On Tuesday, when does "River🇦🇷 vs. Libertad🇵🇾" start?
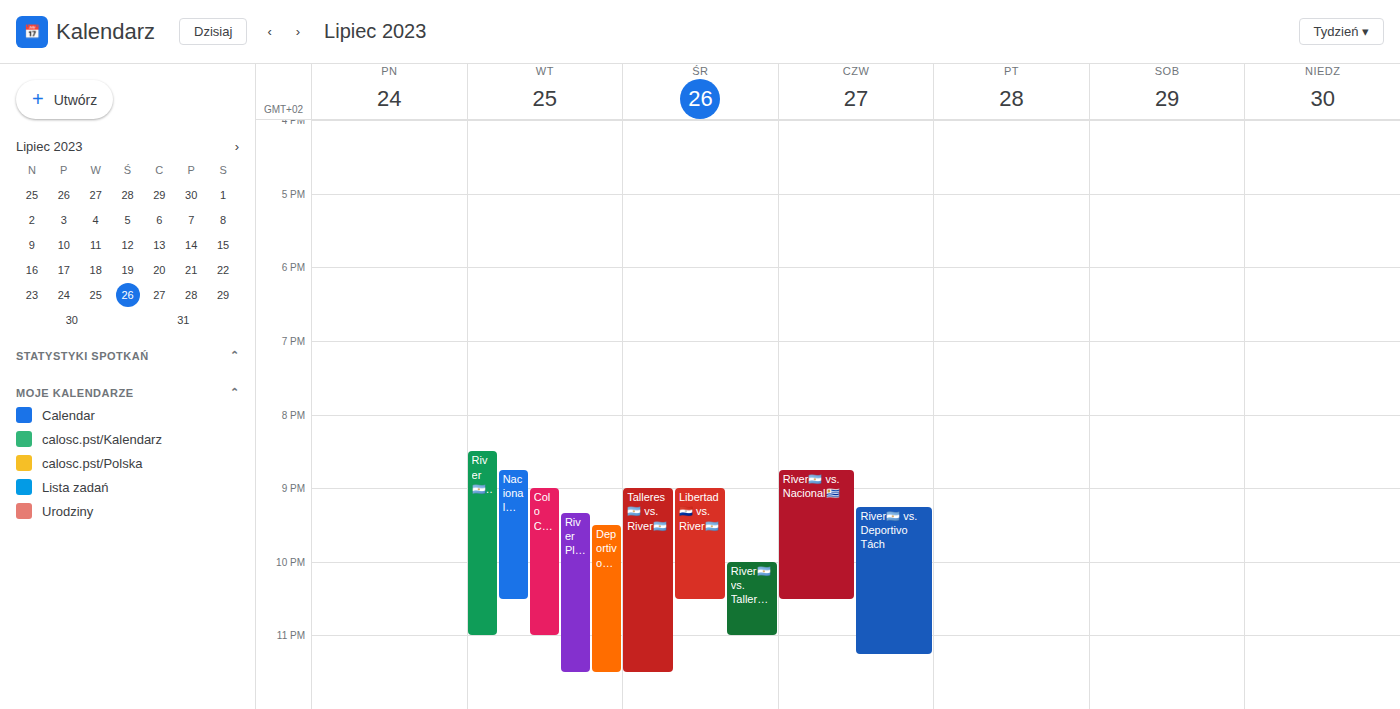
20:30